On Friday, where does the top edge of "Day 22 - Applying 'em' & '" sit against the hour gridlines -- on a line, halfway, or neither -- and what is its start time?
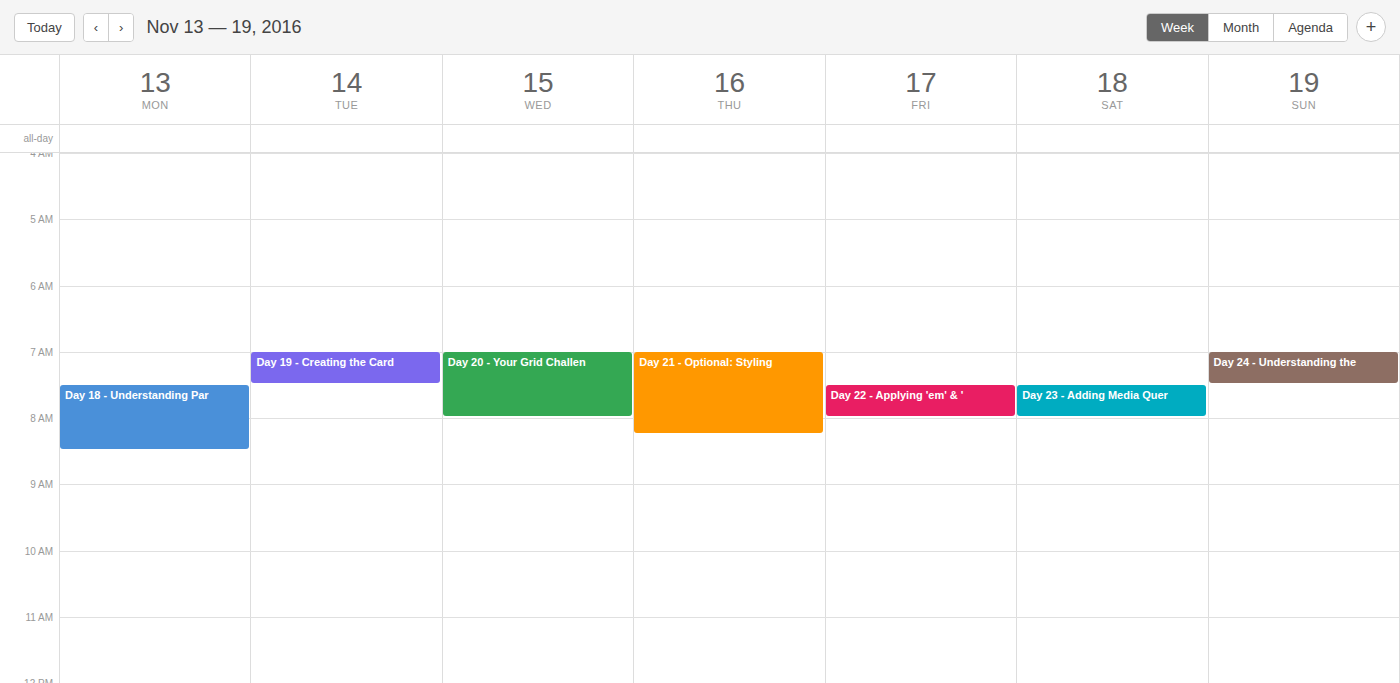
07:30 -- halfway between the 07:00 and 08:00 lines.